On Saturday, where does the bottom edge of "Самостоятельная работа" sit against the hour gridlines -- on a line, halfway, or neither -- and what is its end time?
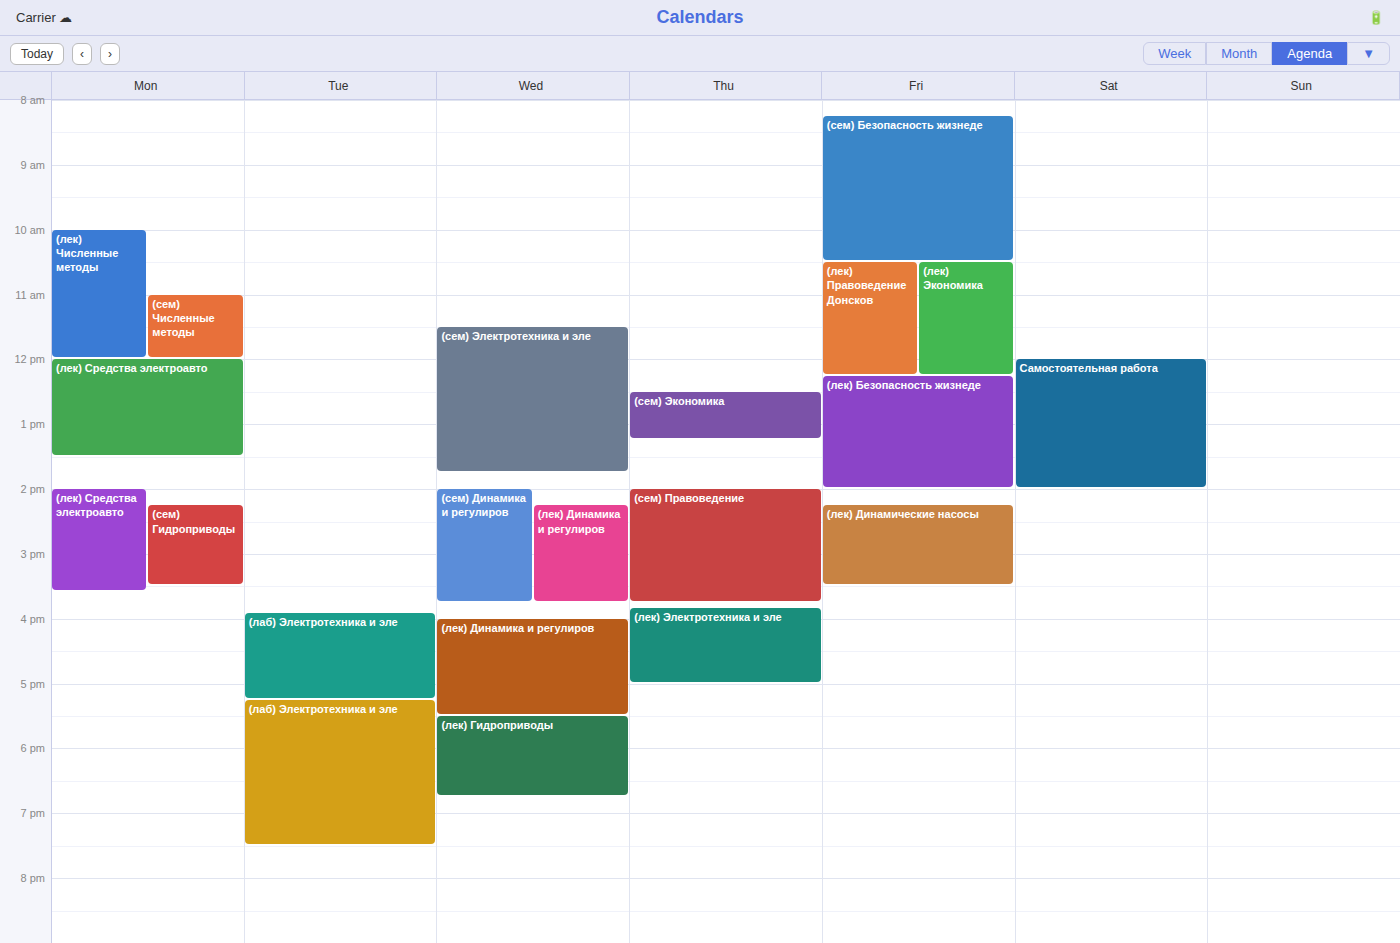
2:00 PM -- exactly on the 2 PM line.